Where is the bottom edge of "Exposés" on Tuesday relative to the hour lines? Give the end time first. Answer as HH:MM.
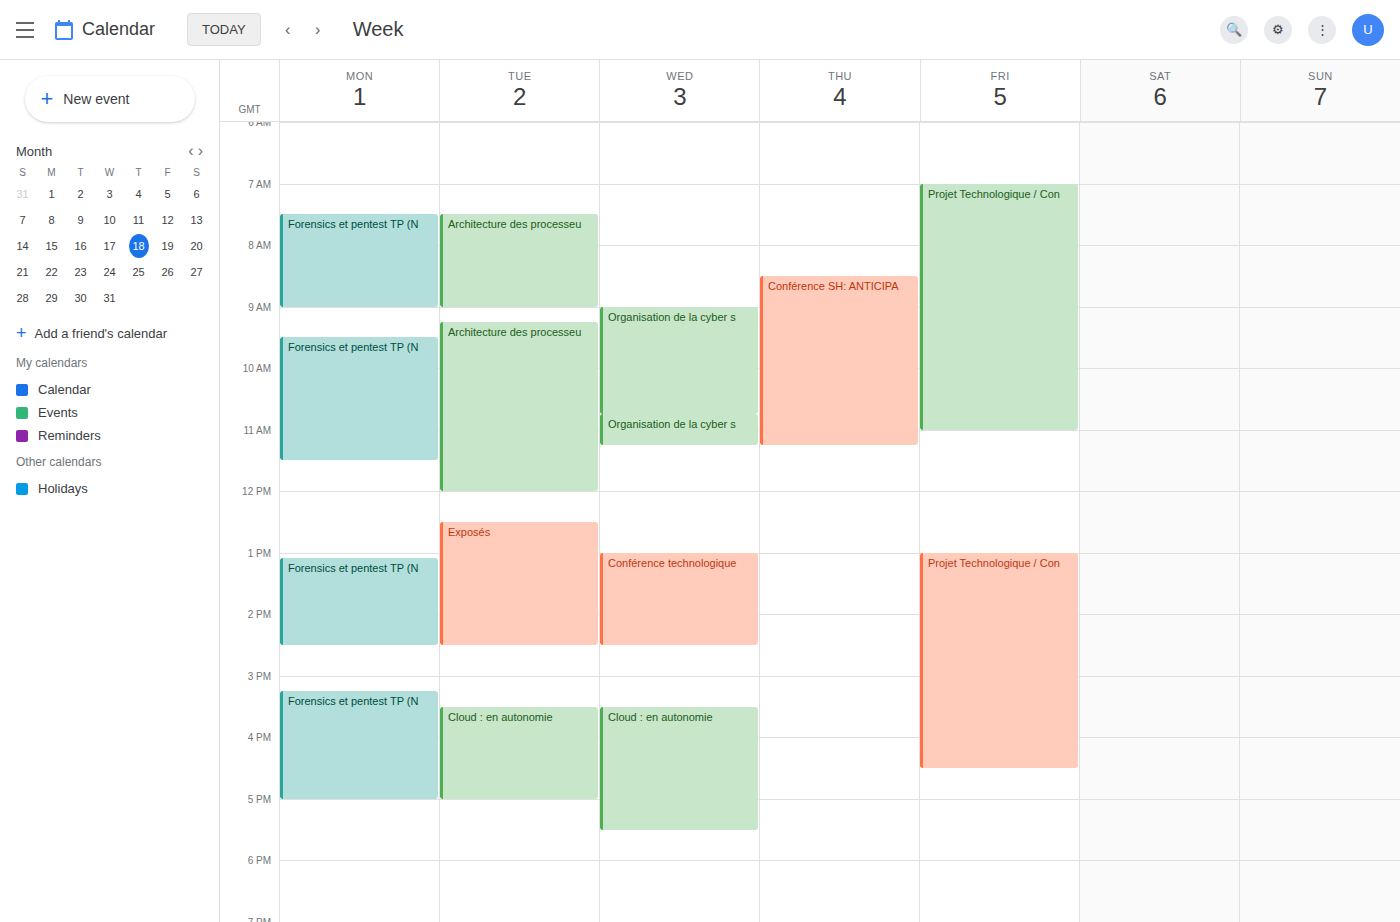
14:30 -- halfway between the 14:00 and 15:00 lines.